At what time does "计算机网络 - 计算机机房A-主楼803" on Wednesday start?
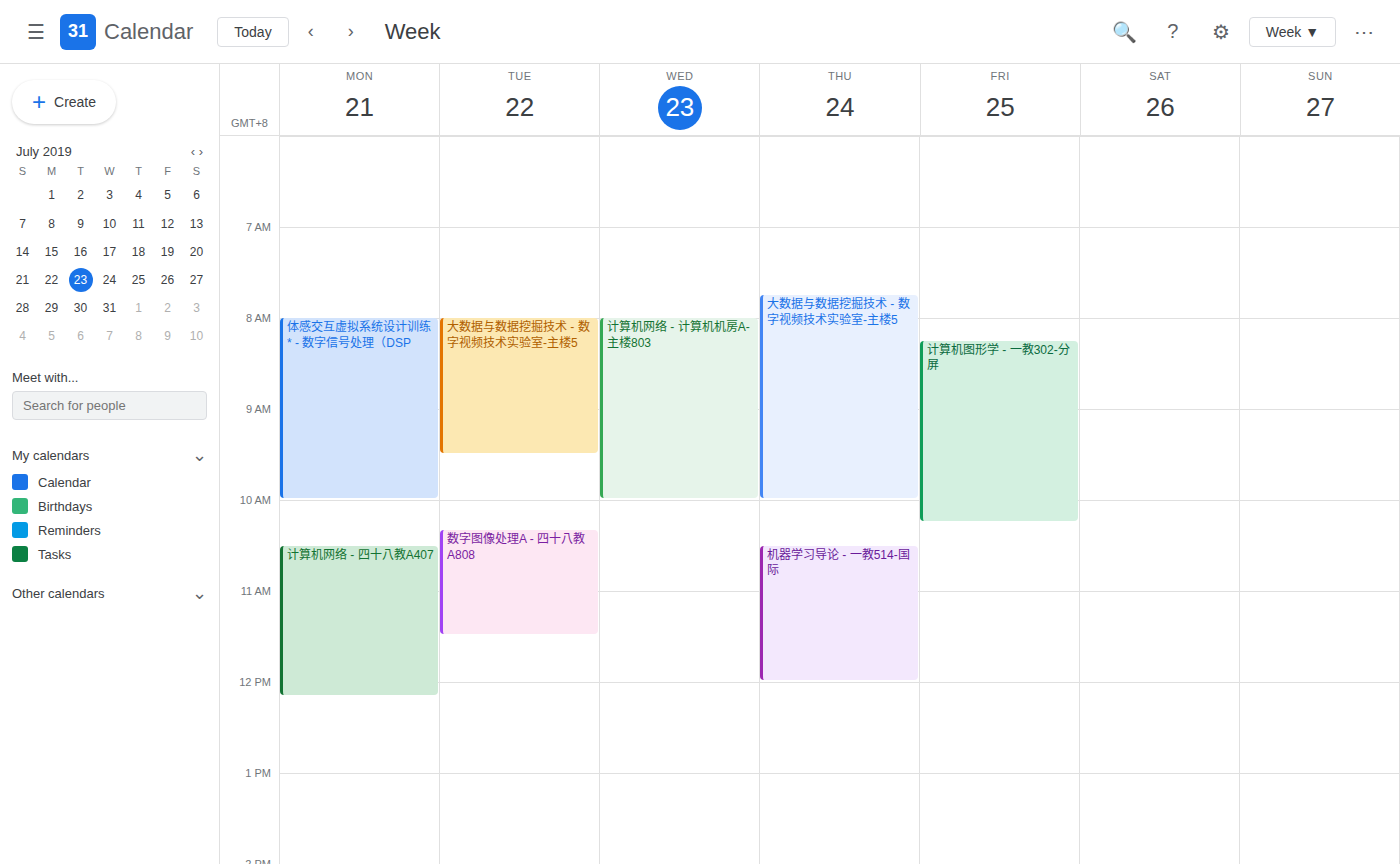
8:00 AM